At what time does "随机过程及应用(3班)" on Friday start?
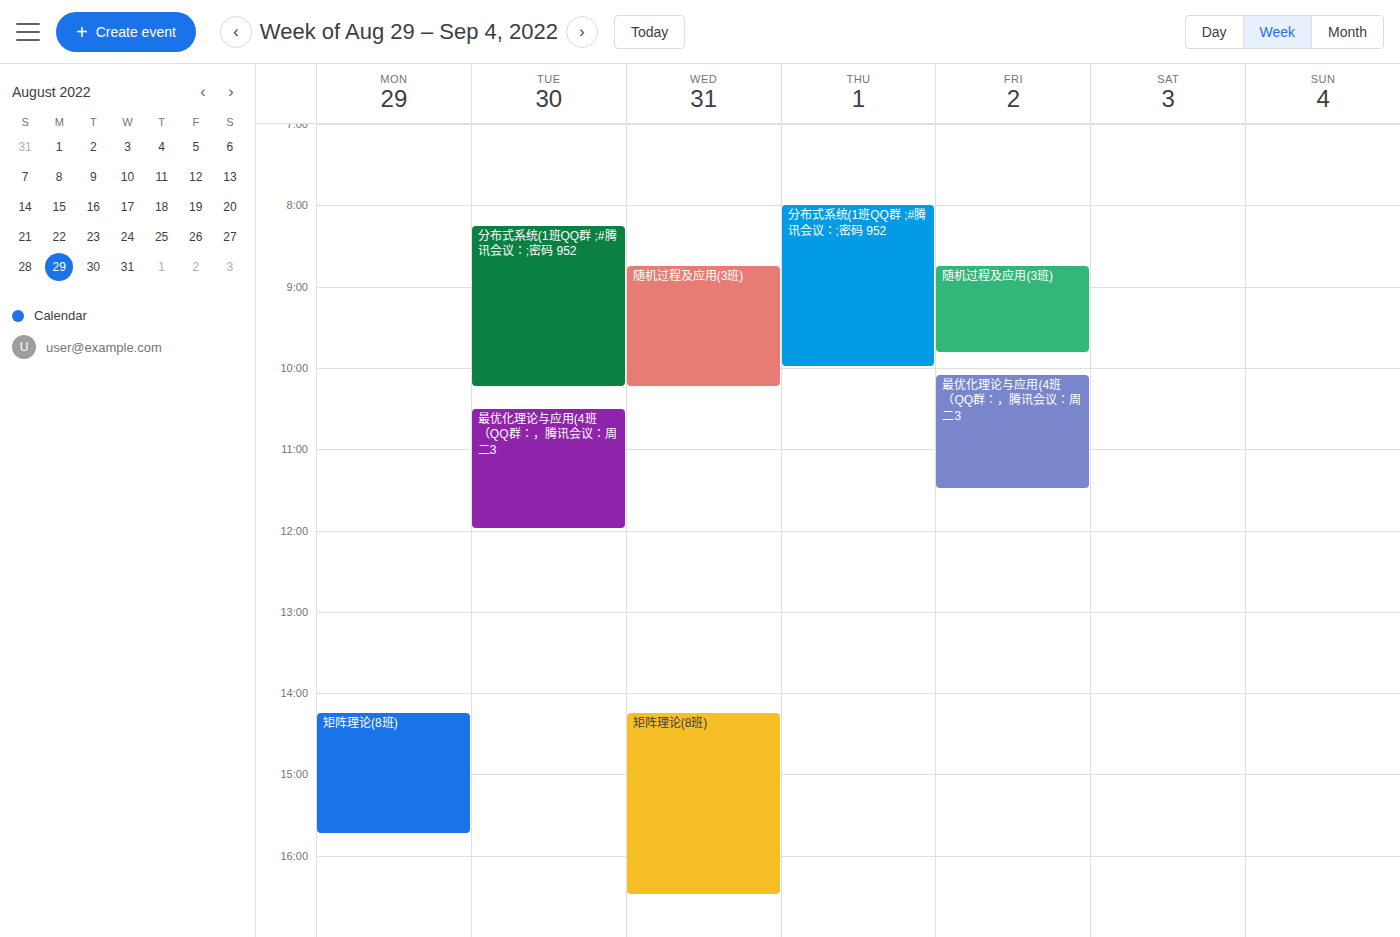
8:45 AM